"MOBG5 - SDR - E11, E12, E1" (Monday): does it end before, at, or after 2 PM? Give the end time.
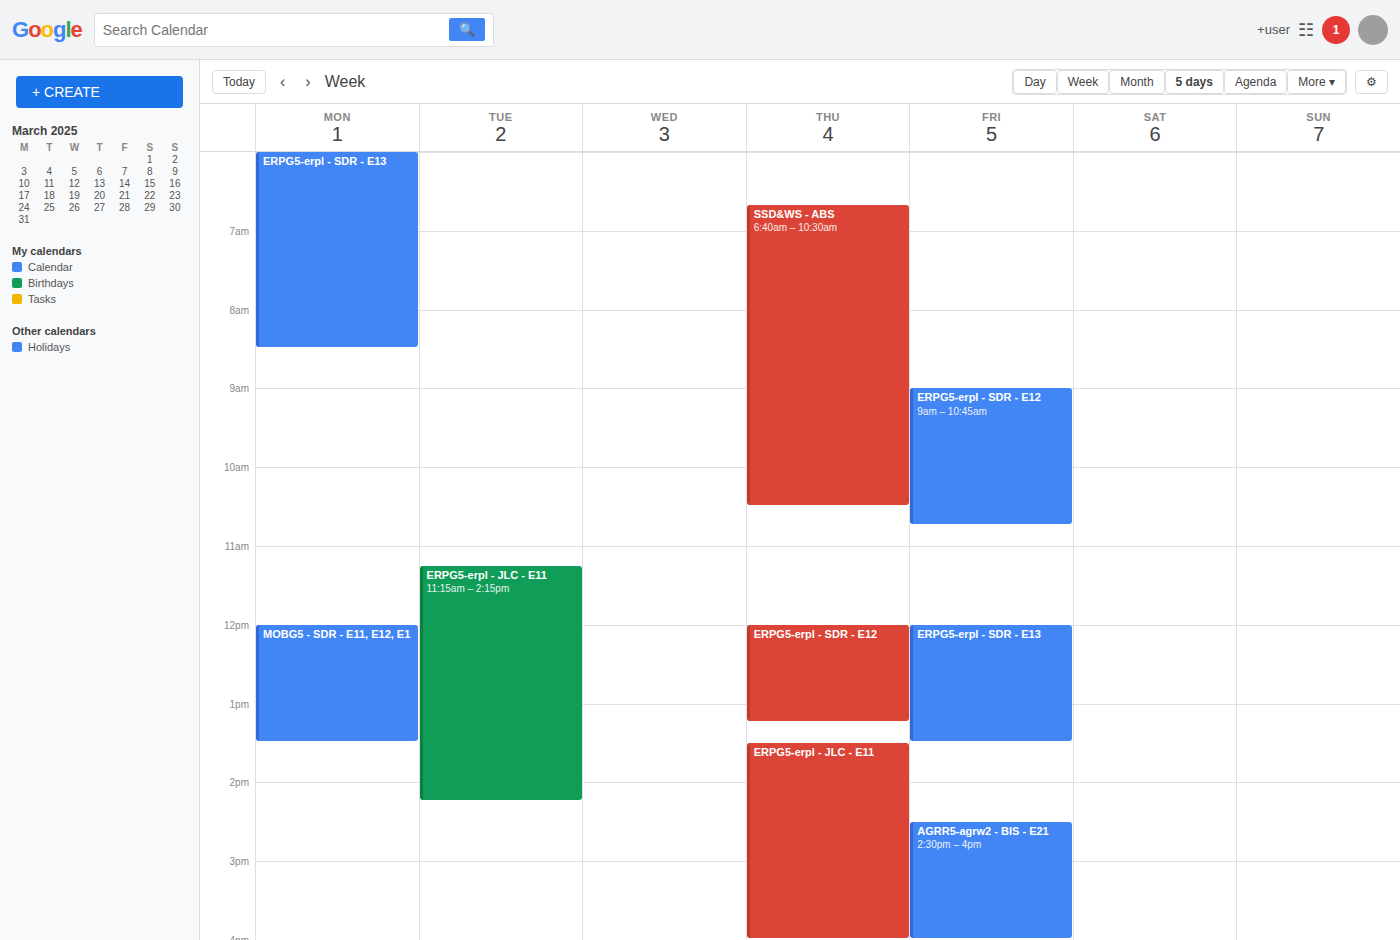
1:30 PM -- before 2 PM, 30 minutes above the 2 PM line.